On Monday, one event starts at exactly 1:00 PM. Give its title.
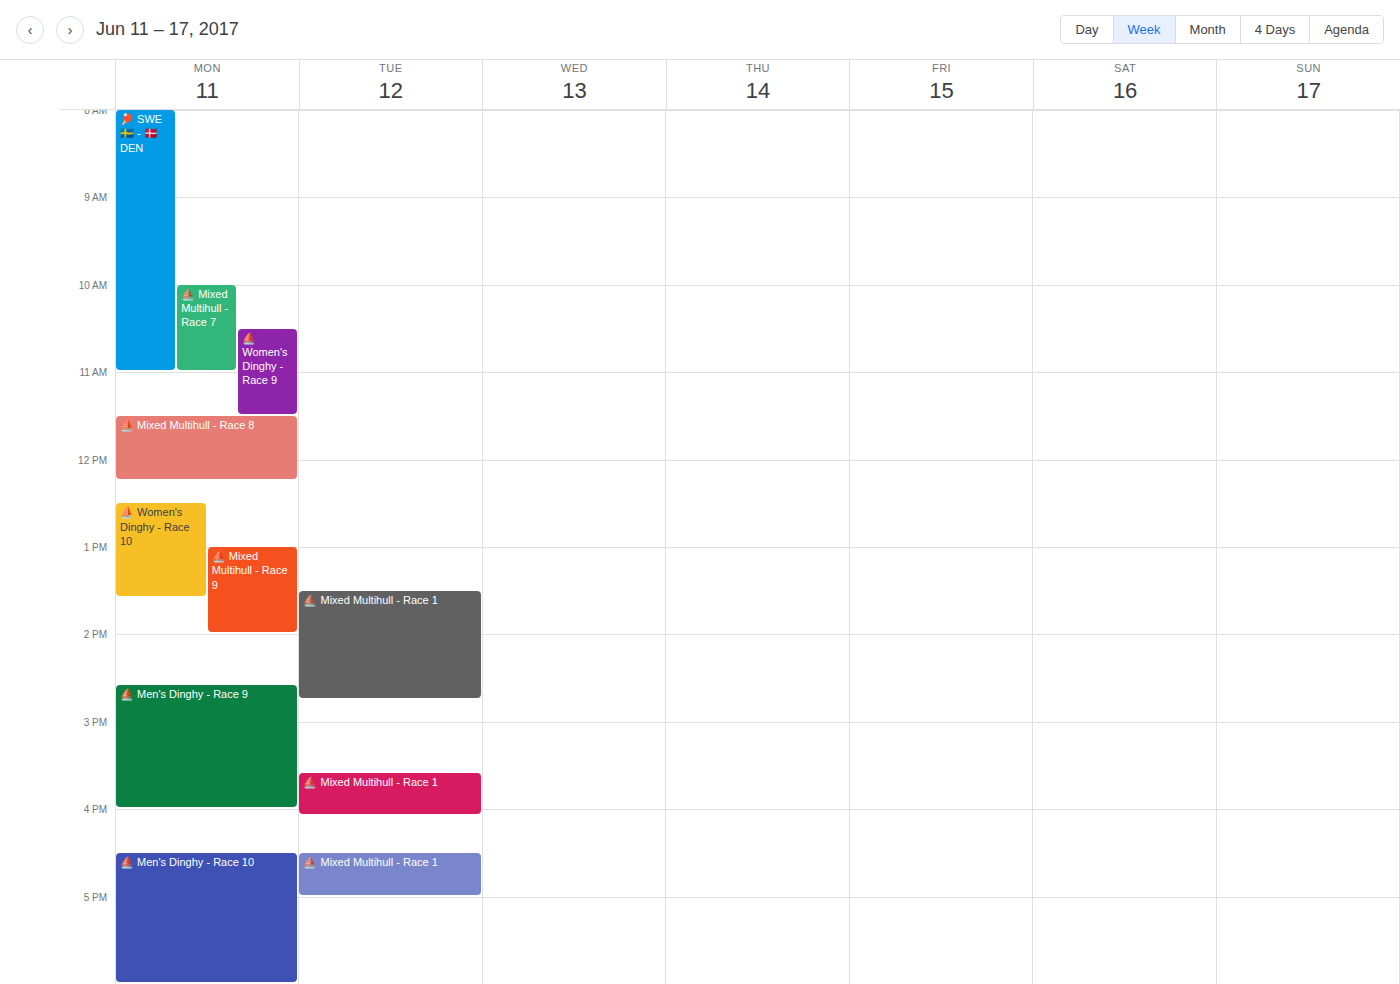
"⛵ Mixed Multihull - Race 9"